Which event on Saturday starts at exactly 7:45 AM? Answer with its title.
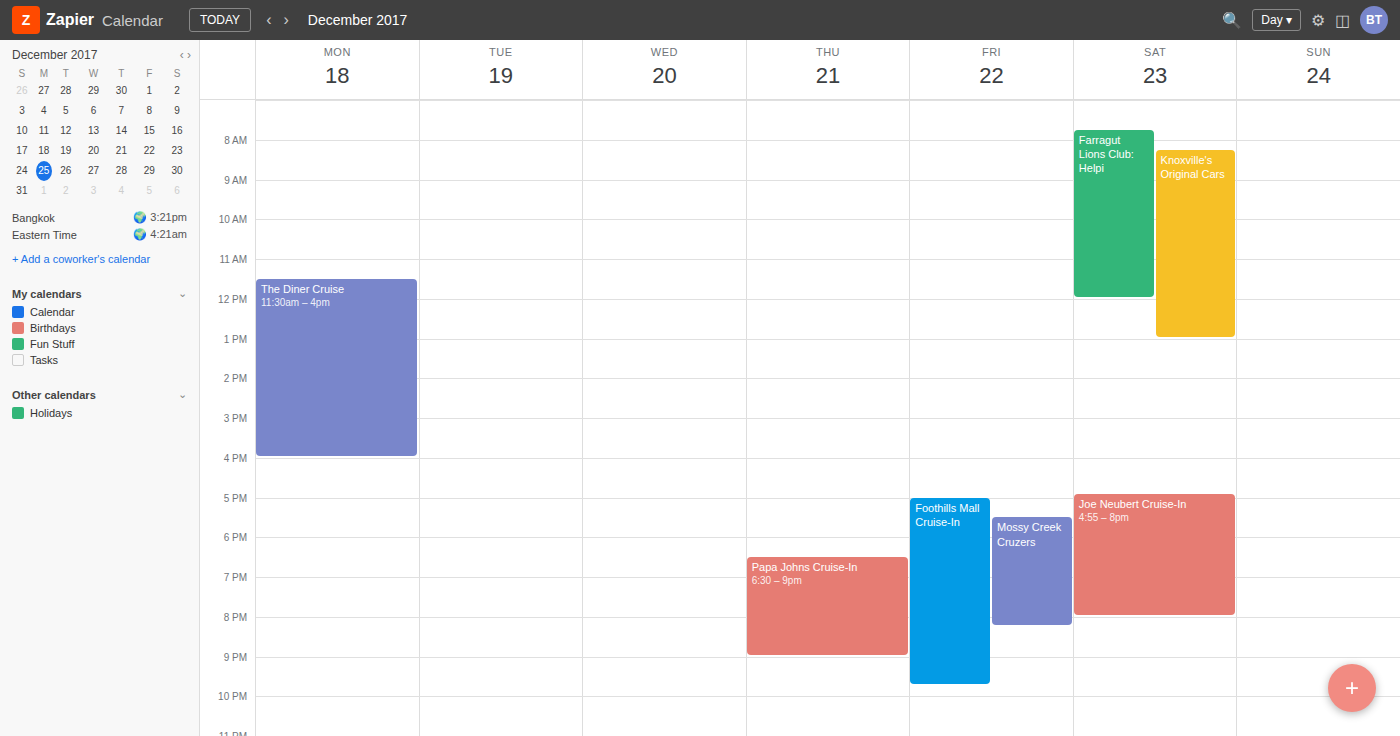
"Farragut Lions Club: Helpi"